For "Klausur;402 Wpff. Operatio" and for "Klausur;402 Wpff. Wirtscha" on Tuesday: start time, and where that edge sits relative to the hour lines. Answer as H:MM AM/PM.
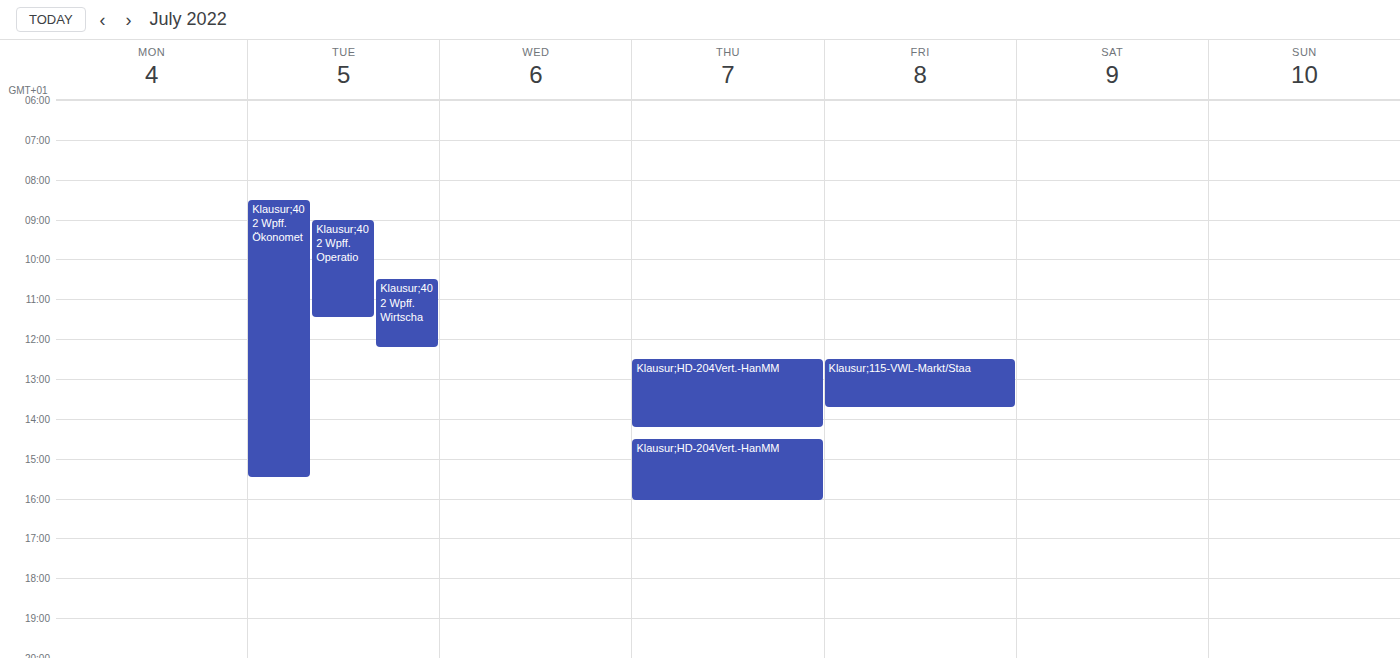
"Klausur;402 Wpff. Operatio": 9:00 AM, exactly on the 9 AM line. "Klausur;402 Wpff. Wirtscha": 10:30 AM, halfway between the 10 AM and 11 AM lines.